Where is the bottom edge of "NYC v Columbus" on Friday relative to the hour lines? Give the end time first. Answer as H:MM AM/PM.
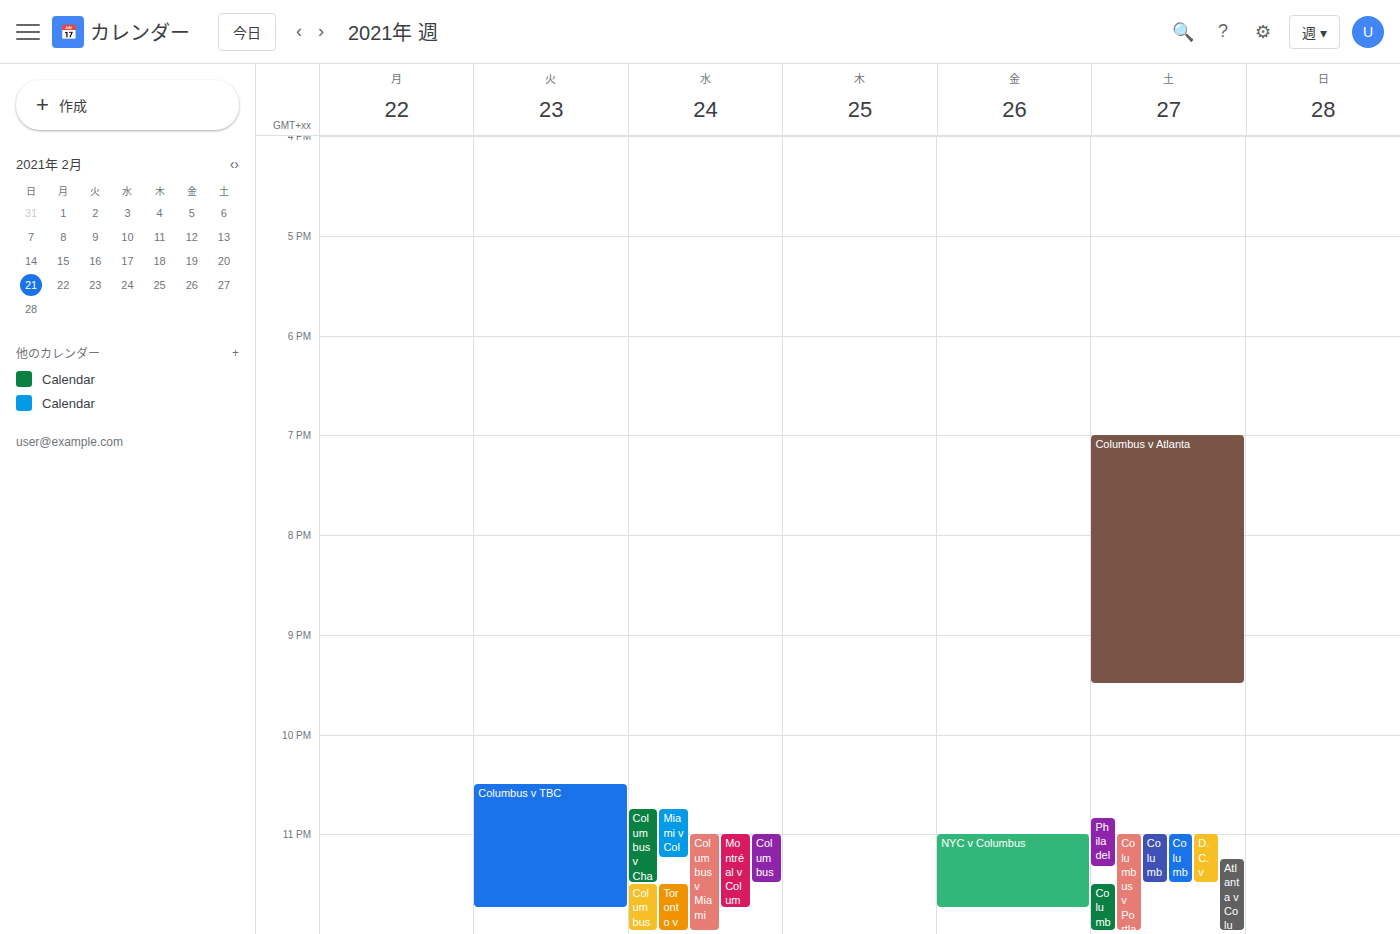
11:45 PM -- neither: three quarters of the way from the 11 PM line to the 12 AM line.